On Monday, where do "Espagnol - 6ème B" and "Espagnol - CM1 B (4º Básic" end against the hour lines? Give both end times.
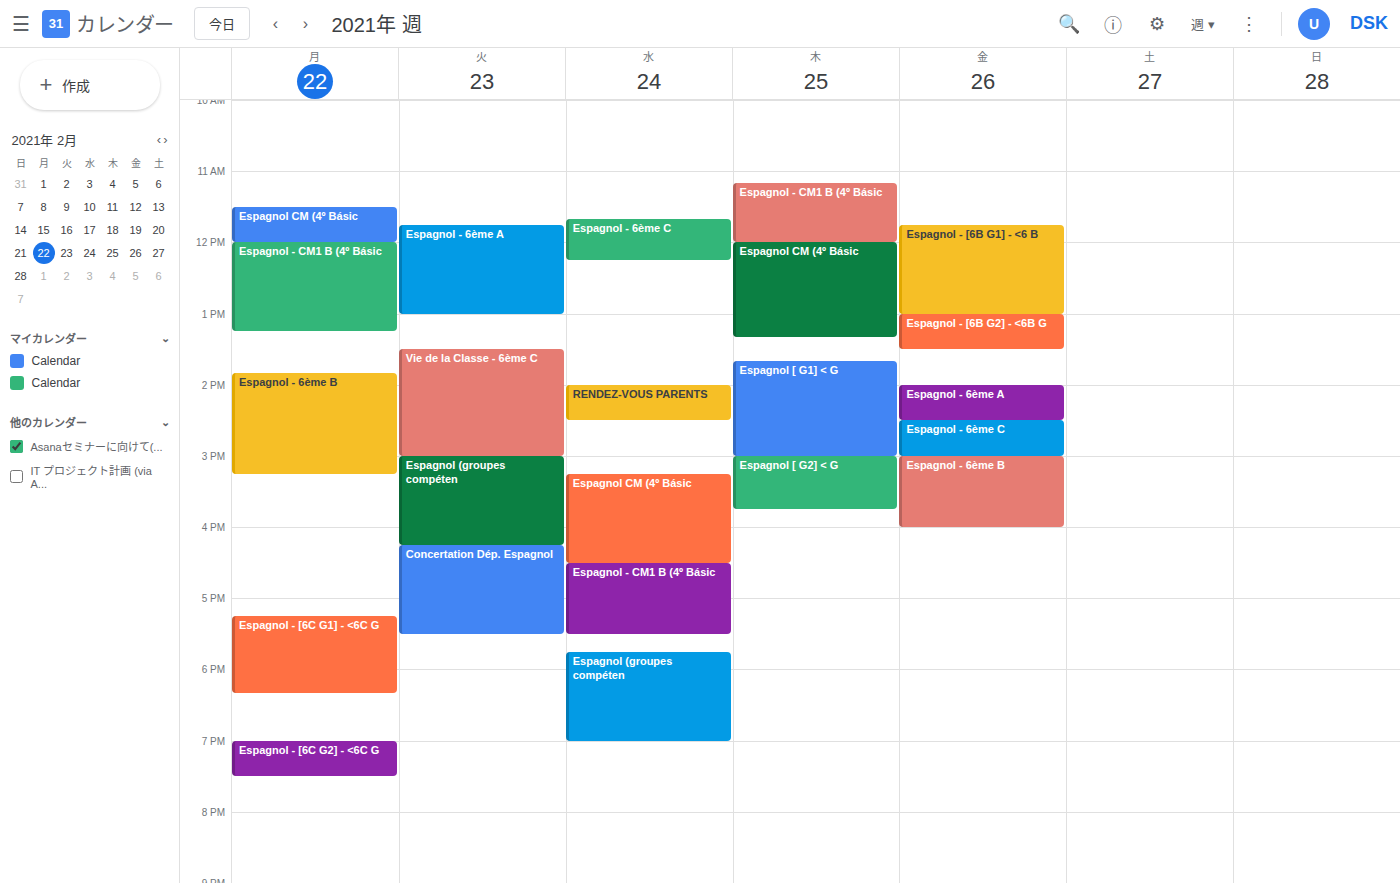
"Espagnol - 6ème B": 3:15 PM, neither: a quarter of the way from the 3 PM line to the 4 PM line. "Espagnol - CM1 B (4º Básic": 1:15 PM, neither: a quarter of the way from the 1 PM line to the 2 PM line.